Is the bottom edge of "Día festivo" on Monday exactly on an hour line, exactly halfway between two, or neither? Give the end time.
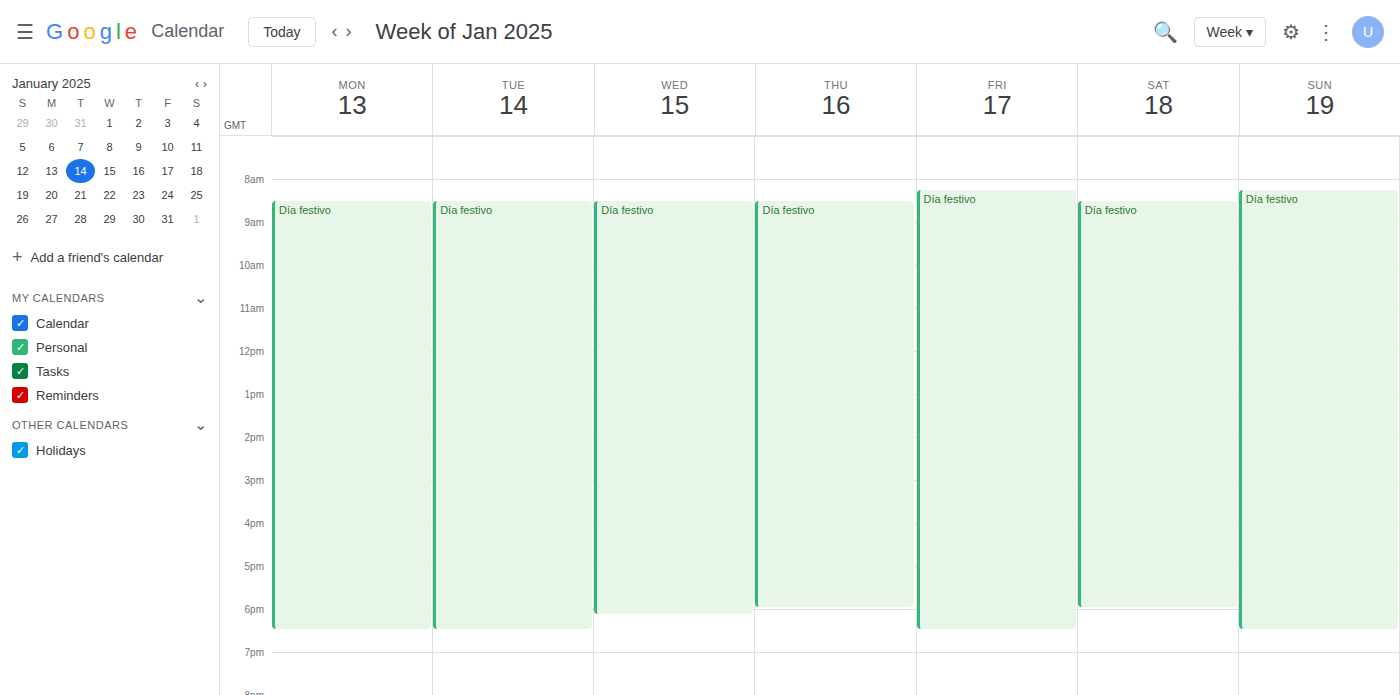
6:30 PM -- halfway between the 6 PM and 7 PM lines.